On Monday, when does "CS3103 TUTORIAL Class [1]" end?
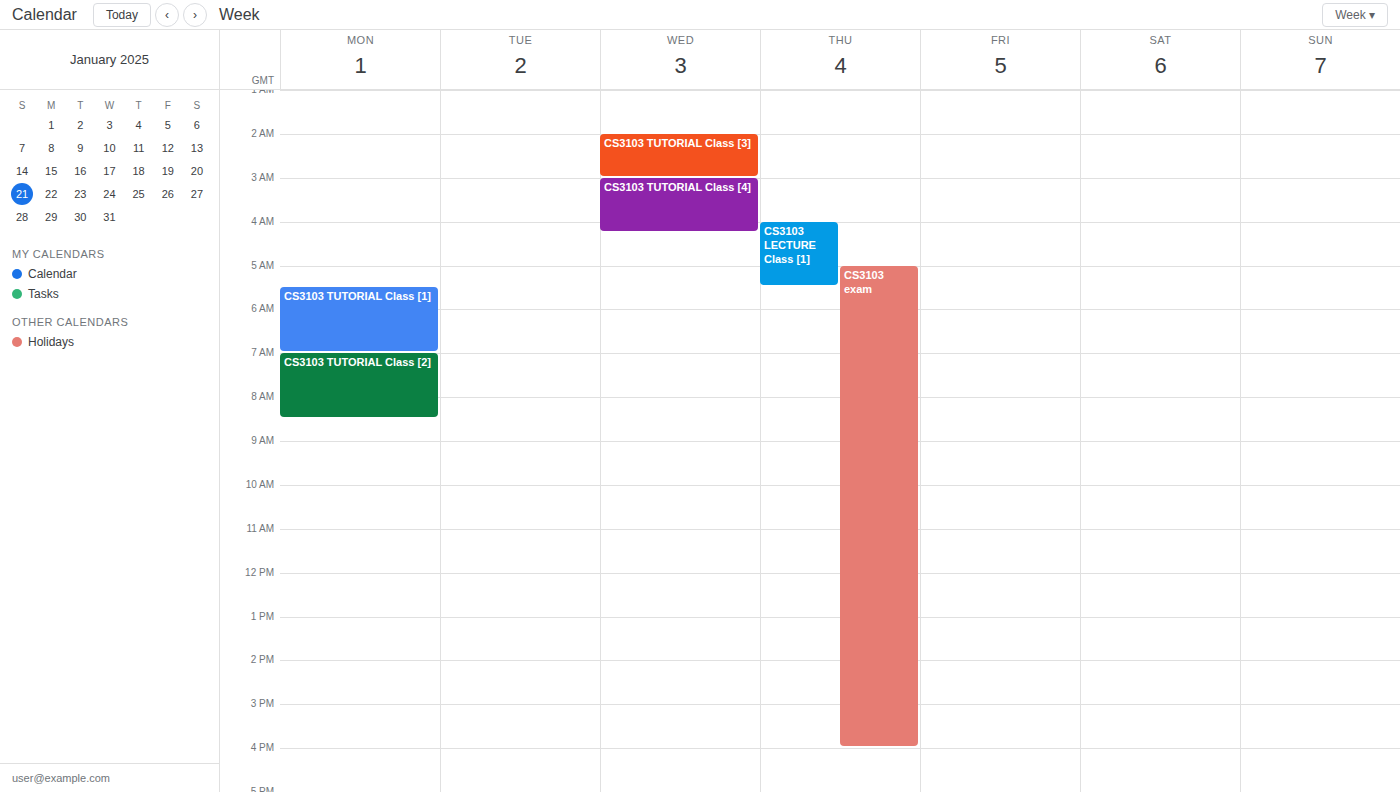
07:00